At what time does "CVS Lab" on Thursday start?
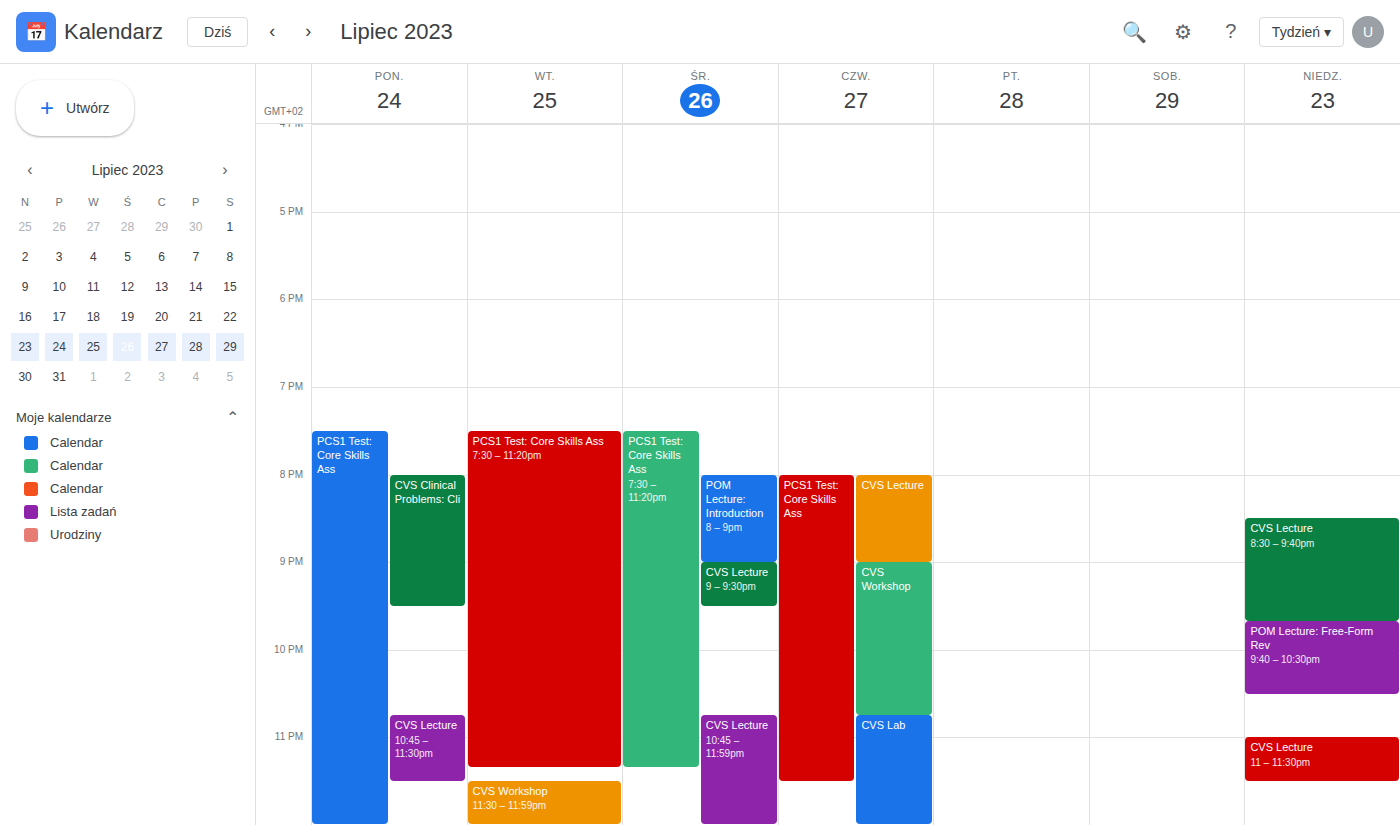
10:45 PM